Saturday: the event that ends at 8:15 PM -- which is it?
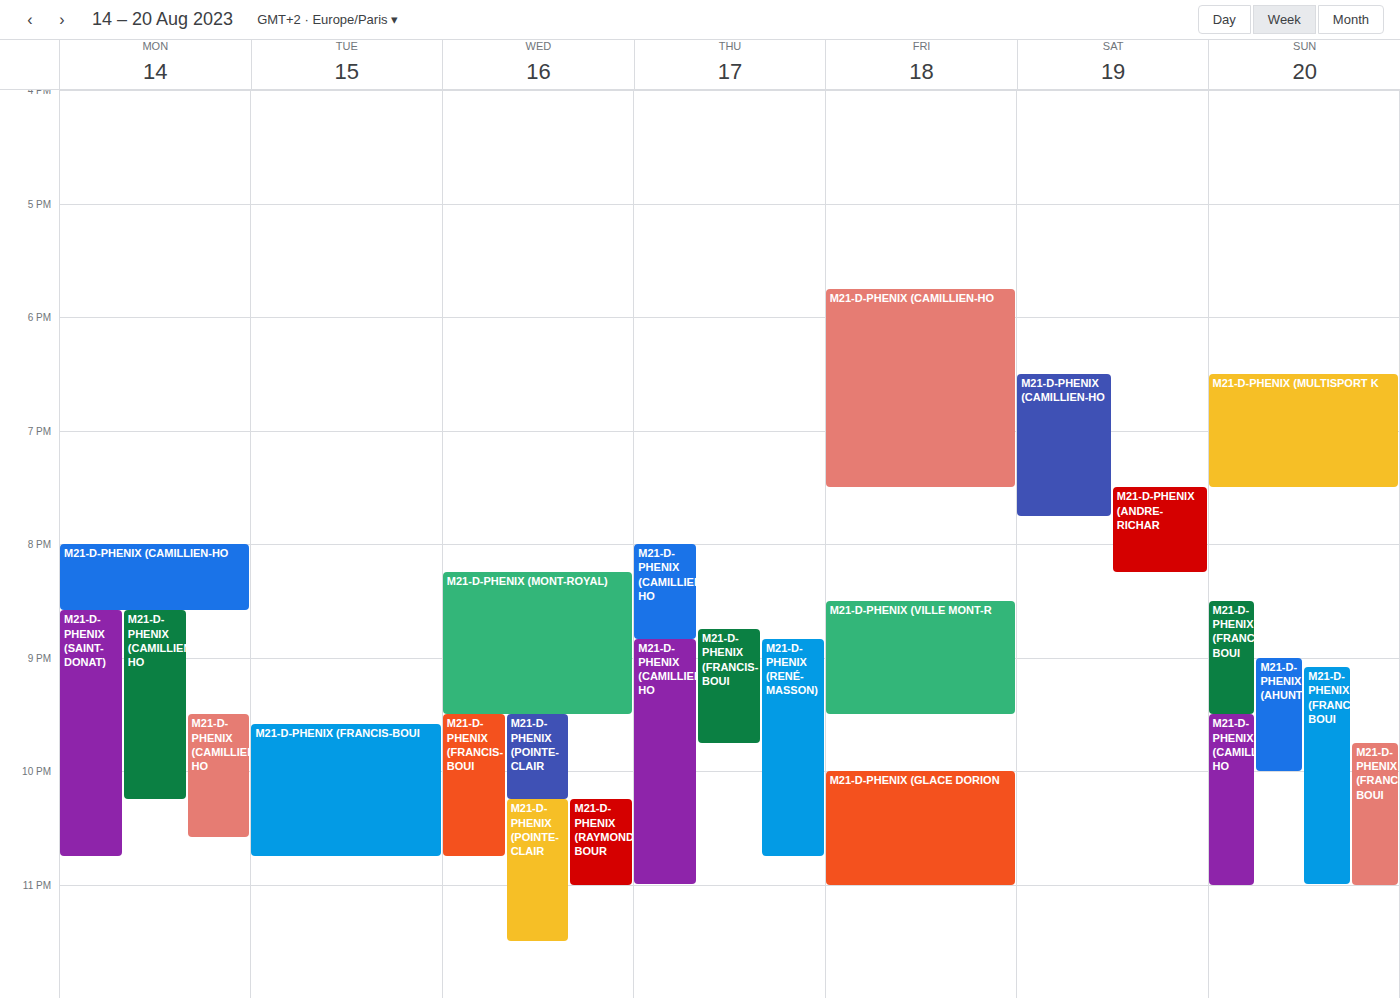
"M21-D-PHENIX (ANDRE-RICHAR"